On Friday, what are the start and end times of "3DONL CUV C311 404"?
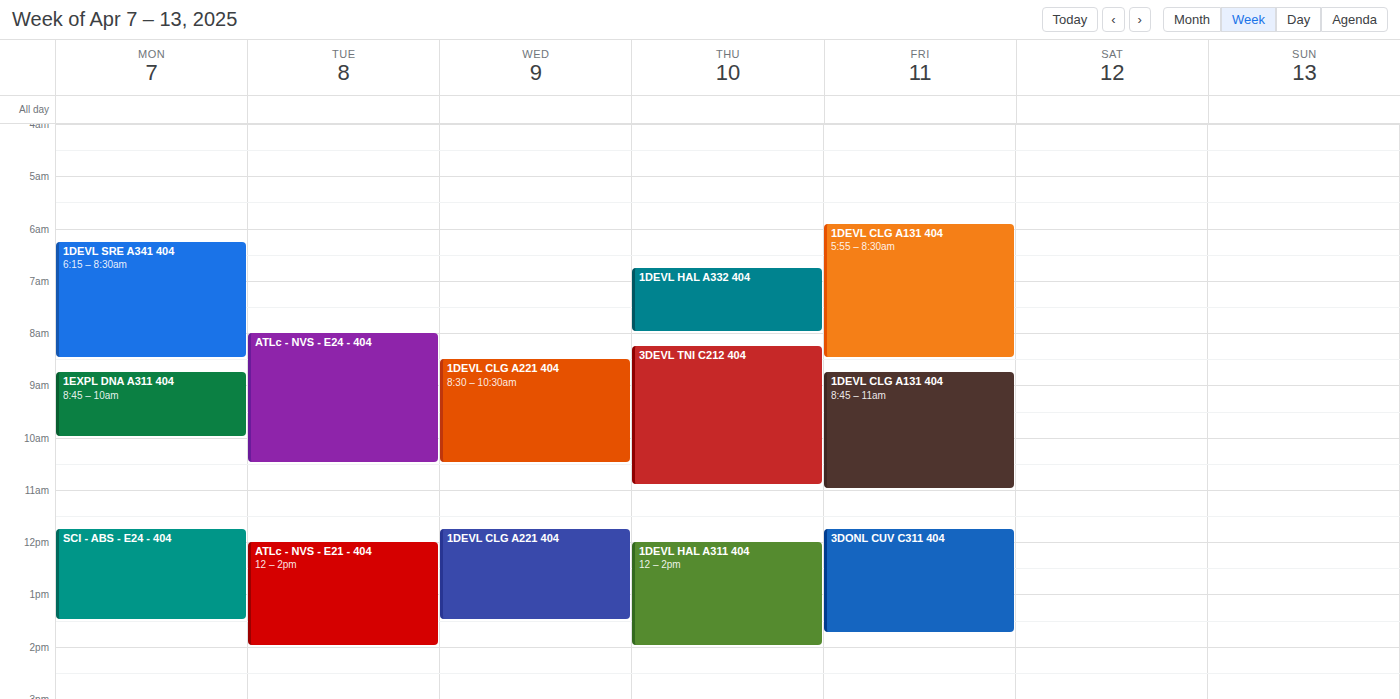
11:45 AM to 1:45 PM